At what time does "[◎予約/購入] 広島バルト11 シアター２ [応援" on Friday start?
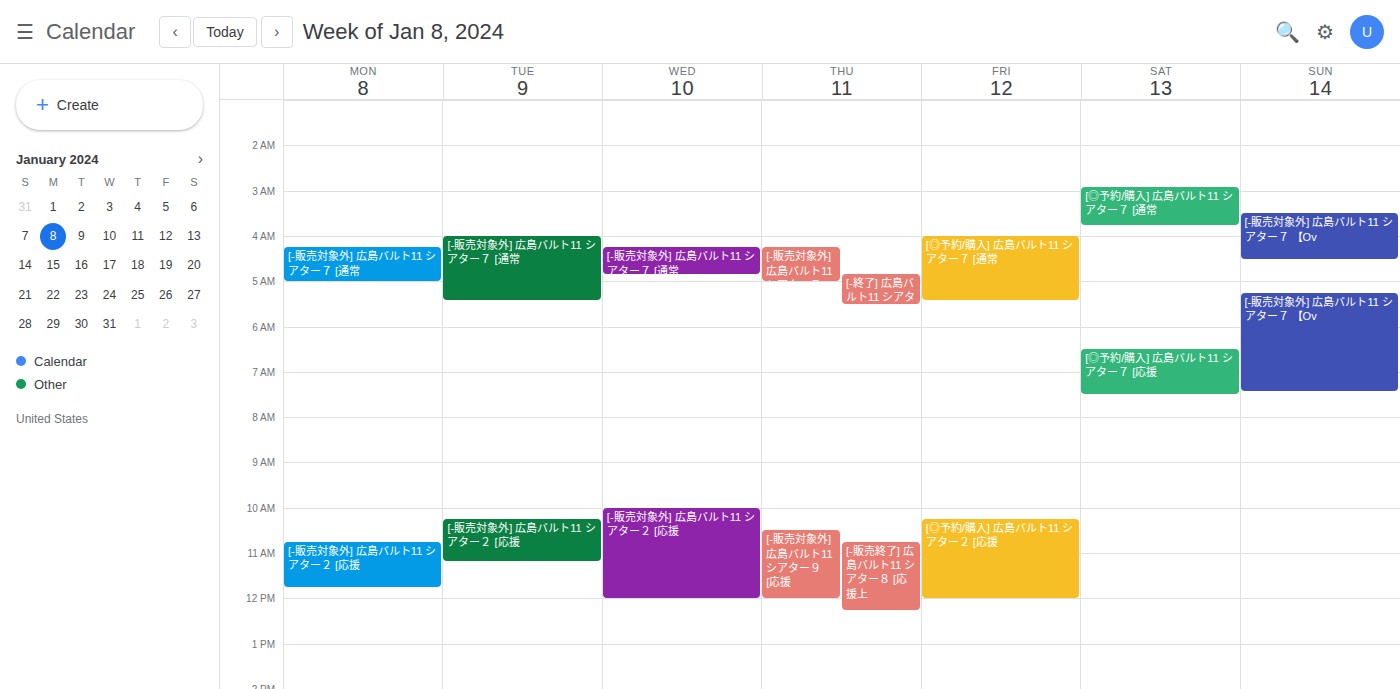
10:15